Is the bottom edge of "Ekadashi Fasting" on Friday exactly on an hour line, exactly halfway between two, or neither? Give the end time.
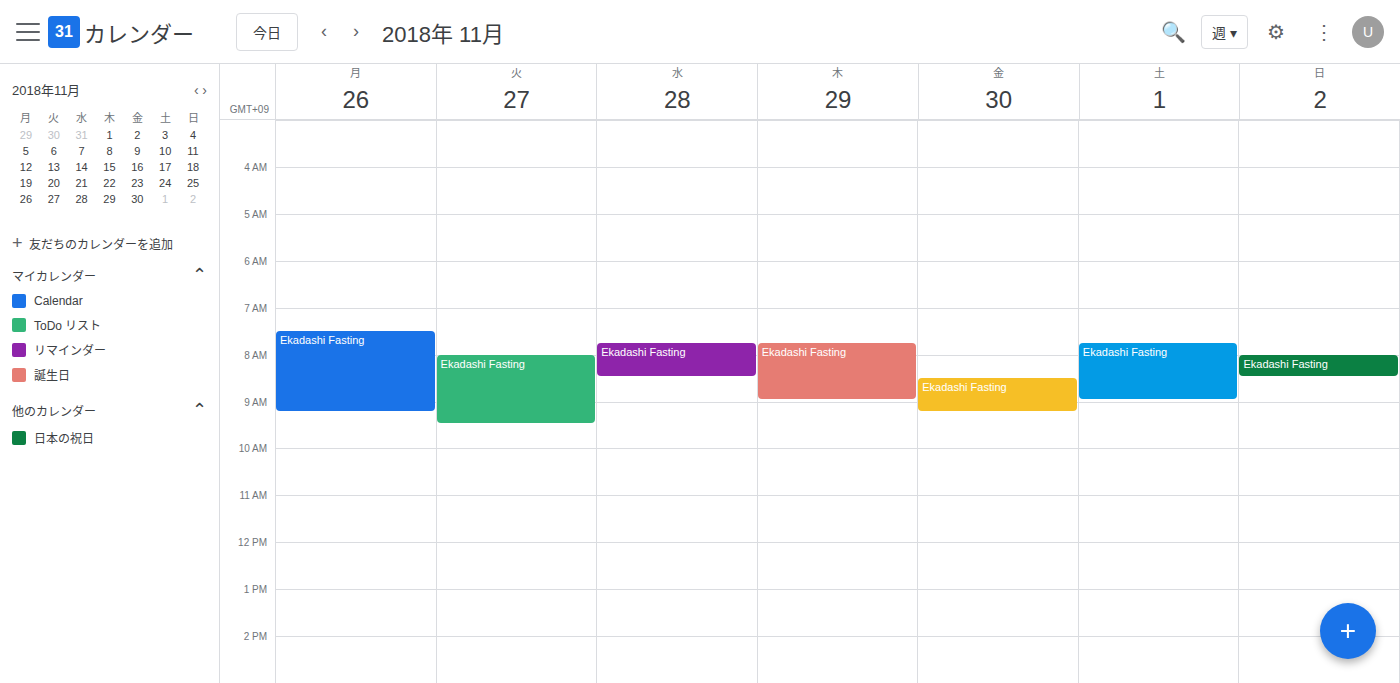
9:15 AM -- neither: a quarter of the way from the 9 AM line to the 10 AM line.